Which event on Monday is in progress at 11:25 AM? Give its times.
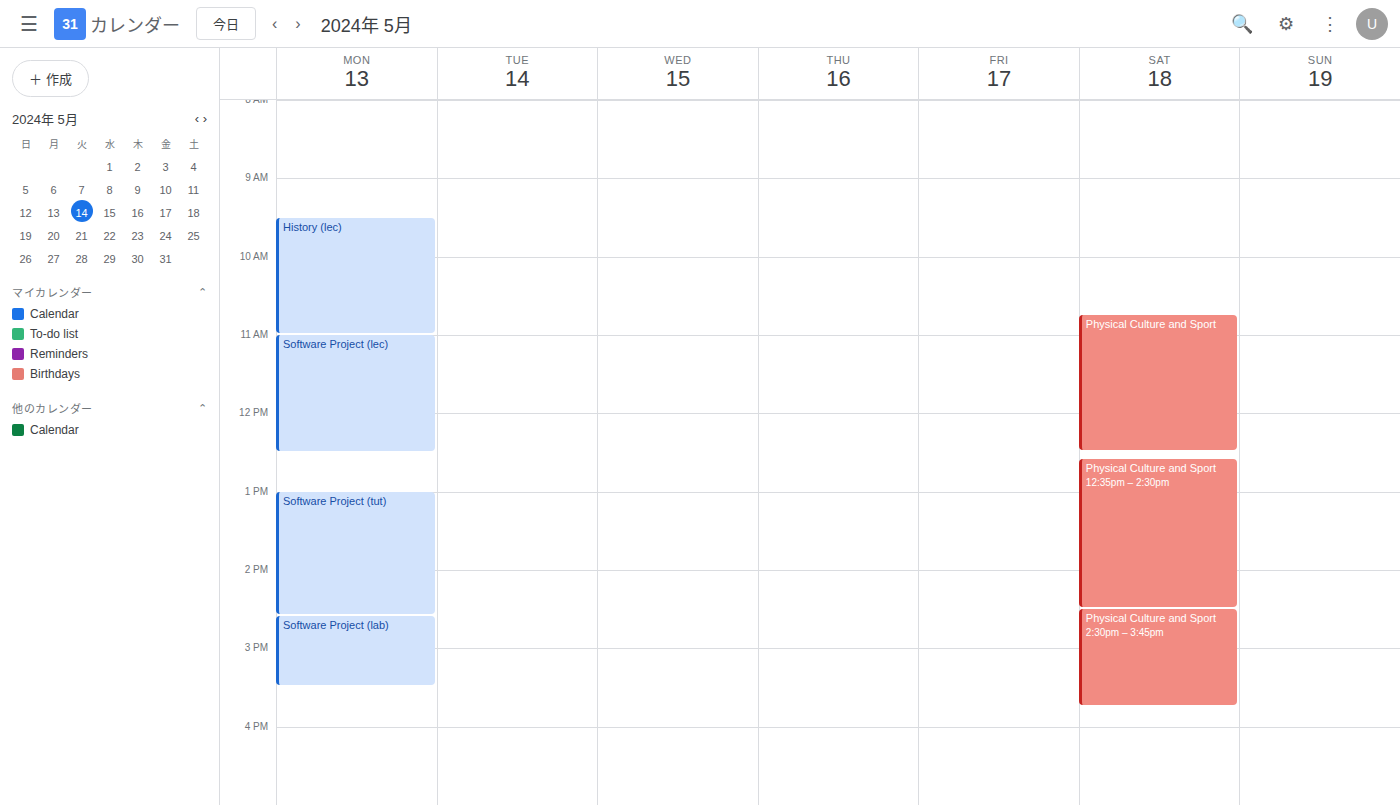
"Software Project (lec)", 11:00 AM to 12:30 PM